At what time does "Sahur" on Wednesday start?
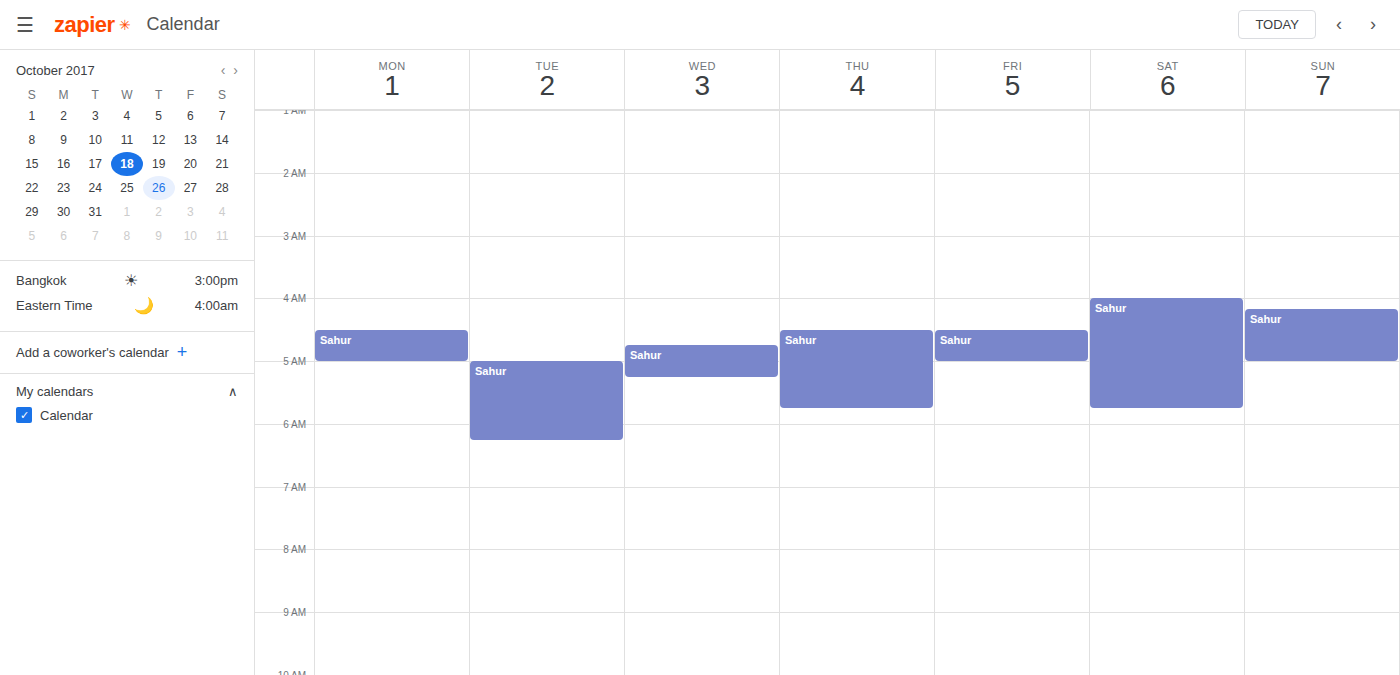
04:45